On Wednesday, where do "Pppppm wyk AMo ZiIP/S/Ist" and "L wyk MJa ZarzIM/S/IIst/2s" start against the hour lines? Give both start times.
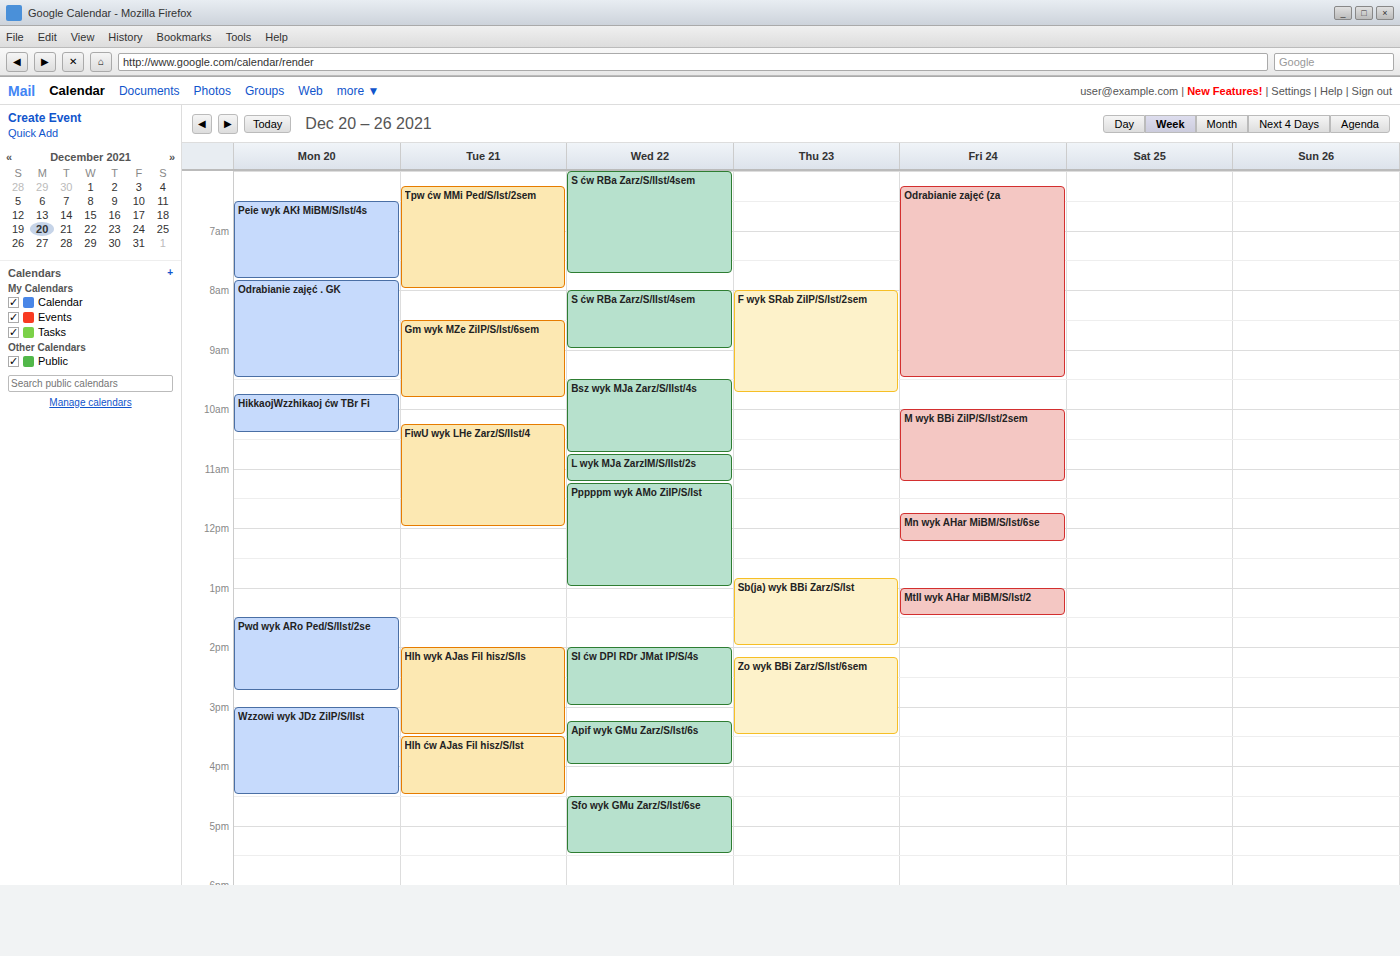
"Pppppm wyk AMo ZiIP/S/Ist": 11:15, neither: a quarter of the way from the 11:00 line to the 12:00 line. "L wyk MJa ZarzIM/S/IIst/2s": 10:45, neither: three quarters of the way from the 10:00 line to the 11:00 line.